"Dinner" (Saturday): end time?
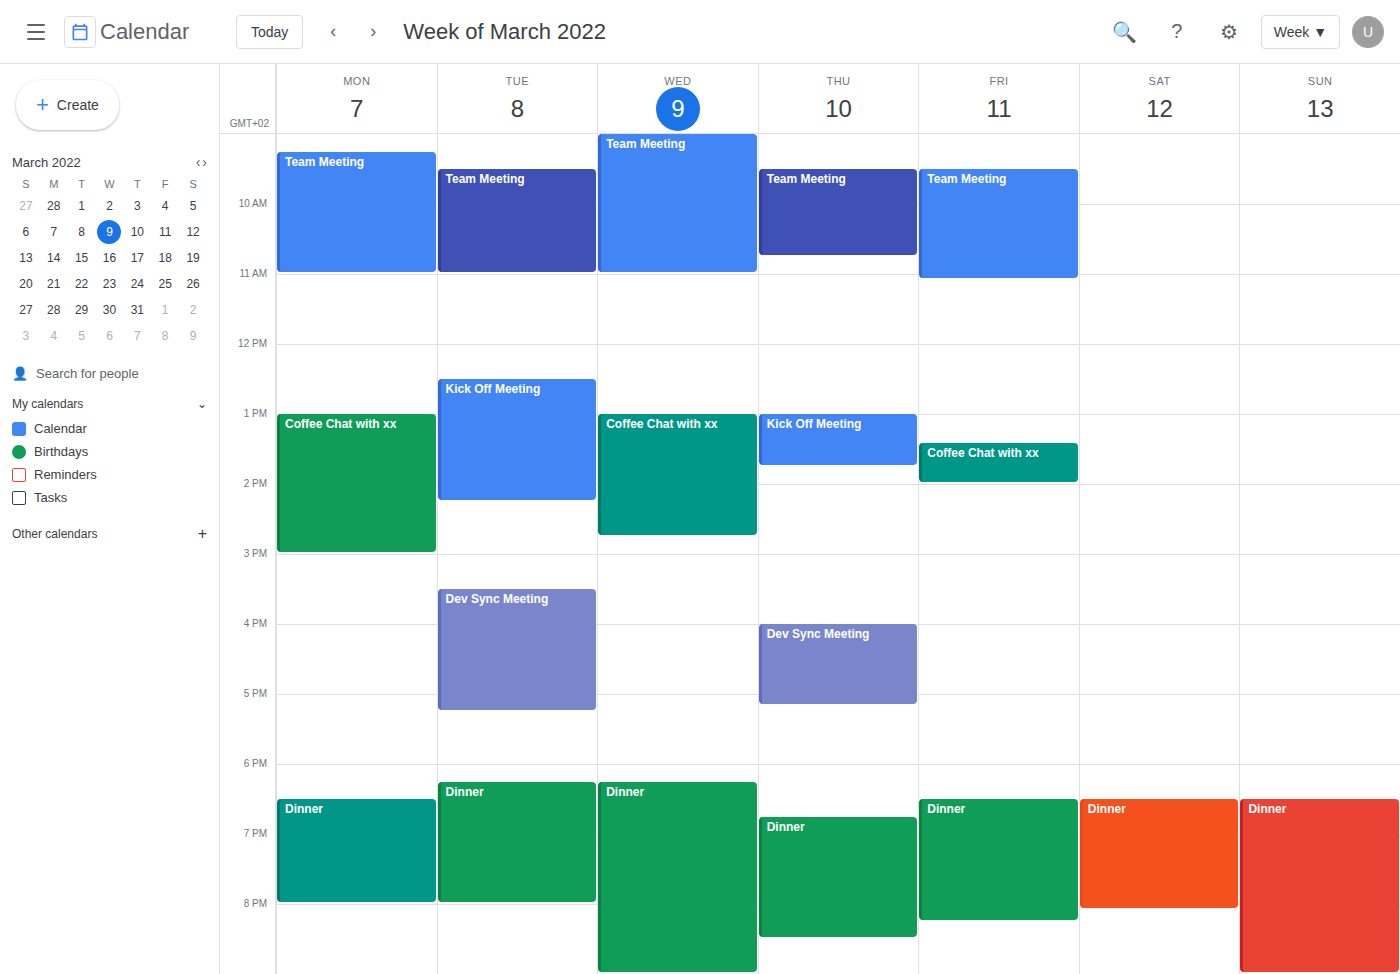
8:05 PM